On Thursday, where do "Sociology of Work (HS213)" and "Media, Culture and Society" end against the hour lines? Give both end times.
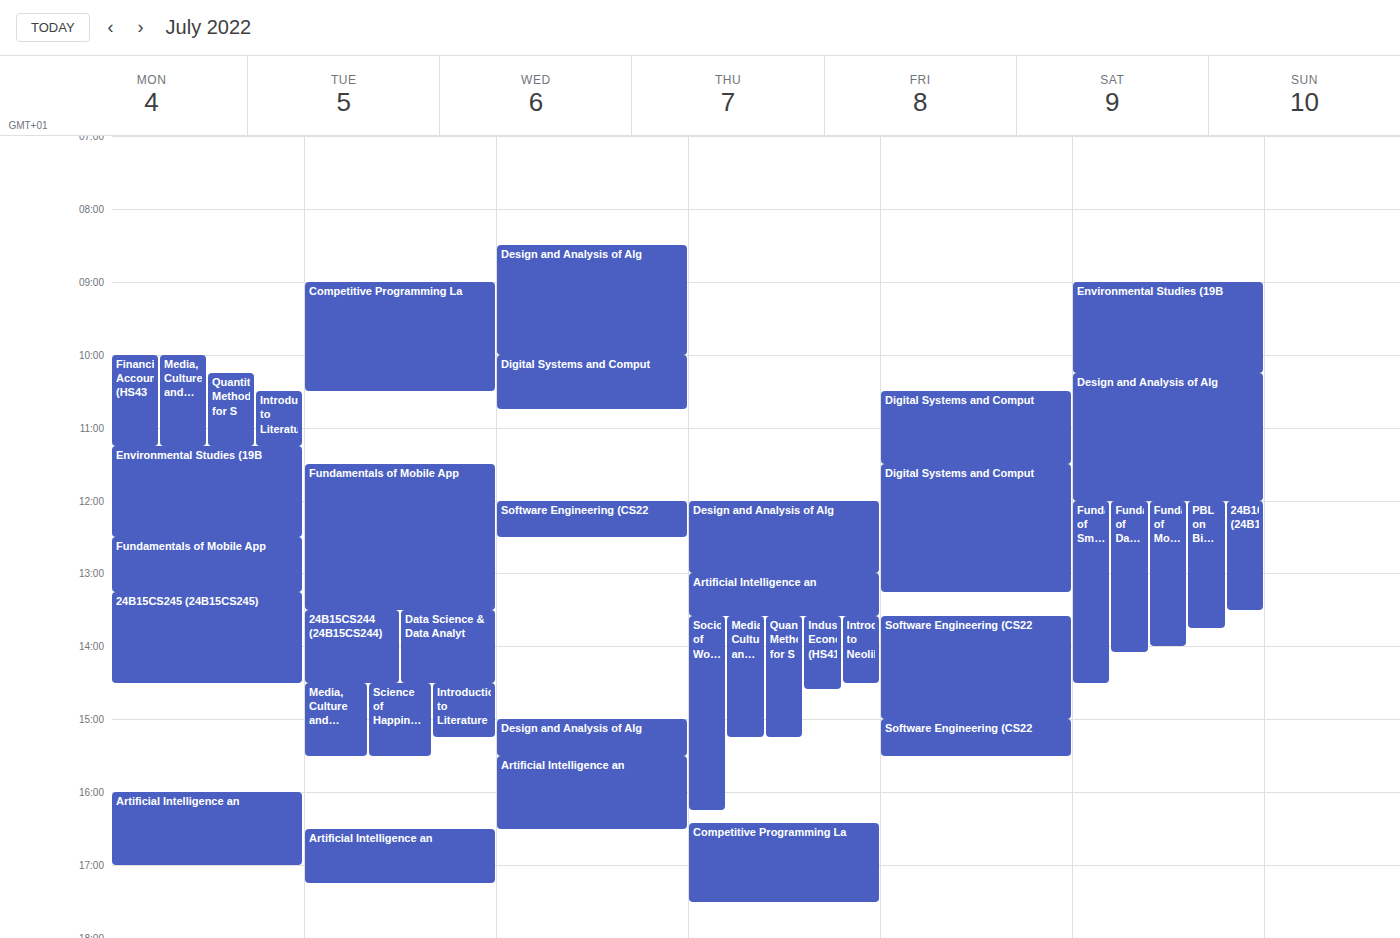
"Sociology of Work (HS213)": 4:15 PM, neither: a quarter of the way from the 4 PM line to the 5 PM line. "Media, Culture and Society": 3:15 PM, neither: a quarter of the way from the 3 PM line to the 4 PM line.